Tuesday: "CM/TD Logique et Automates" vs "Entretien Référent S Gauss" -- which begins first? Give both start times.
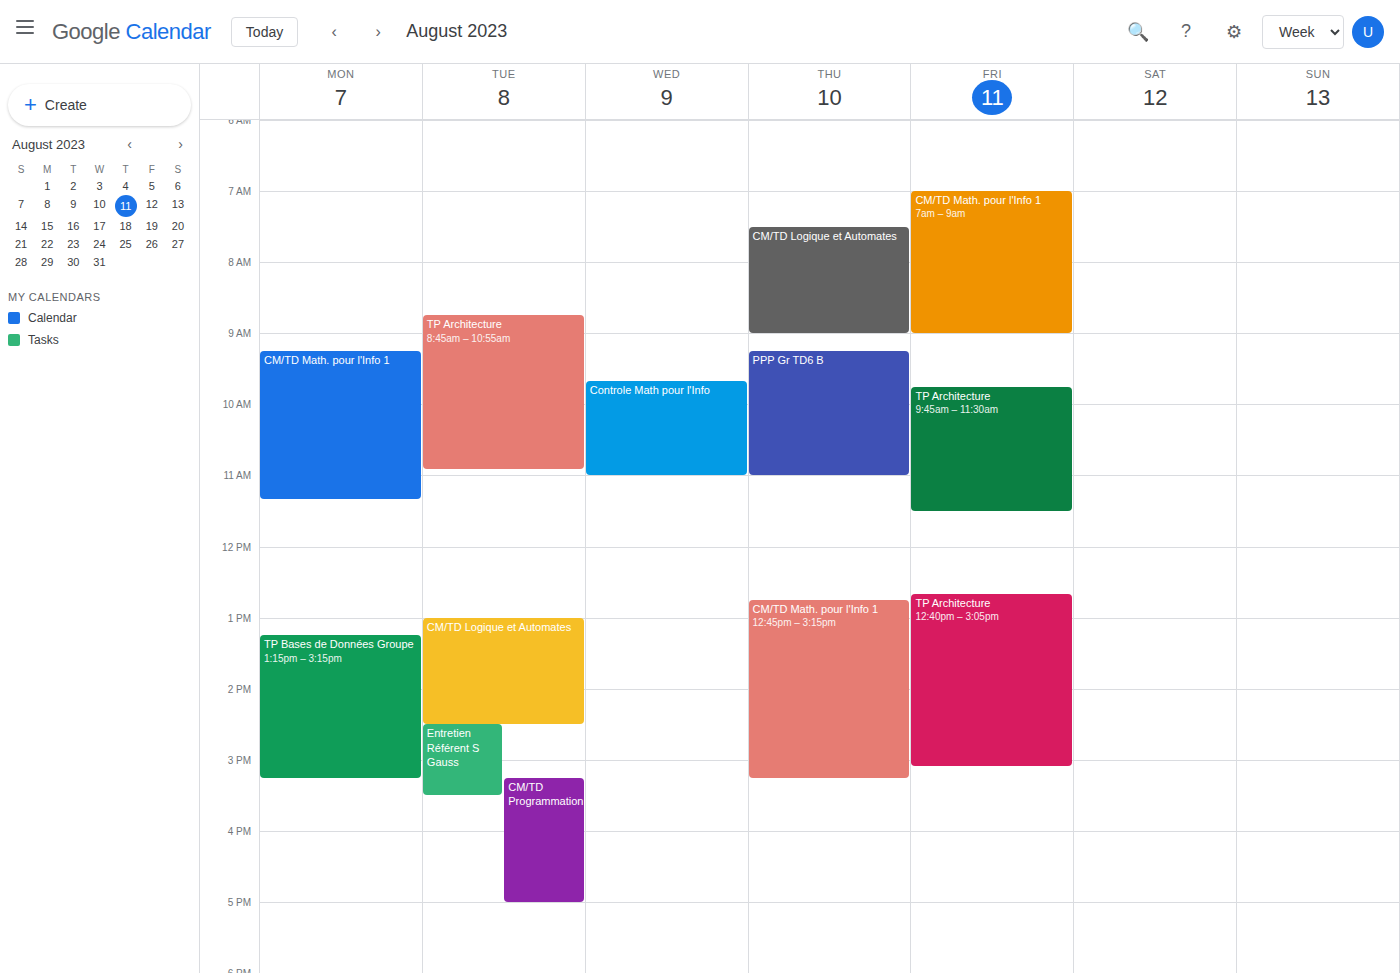
"CM/TD Logique et Automates" 1:00 PM; "Entretien Référent S Gauss" 2:30 PM.